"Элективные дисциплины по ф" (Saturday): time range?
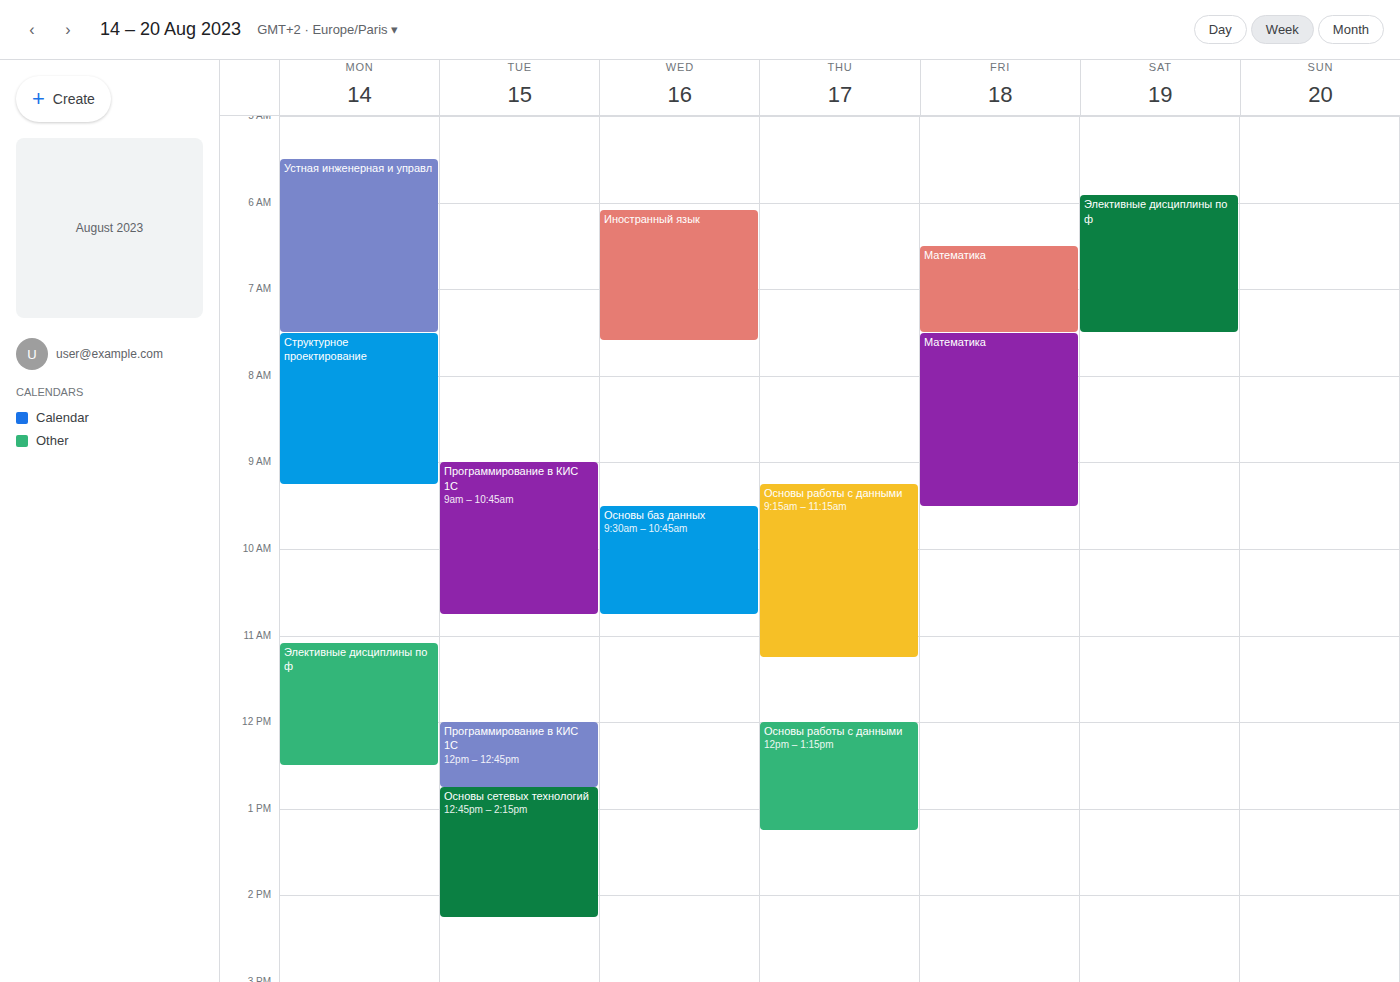
5:55 AM to 7:30 AM